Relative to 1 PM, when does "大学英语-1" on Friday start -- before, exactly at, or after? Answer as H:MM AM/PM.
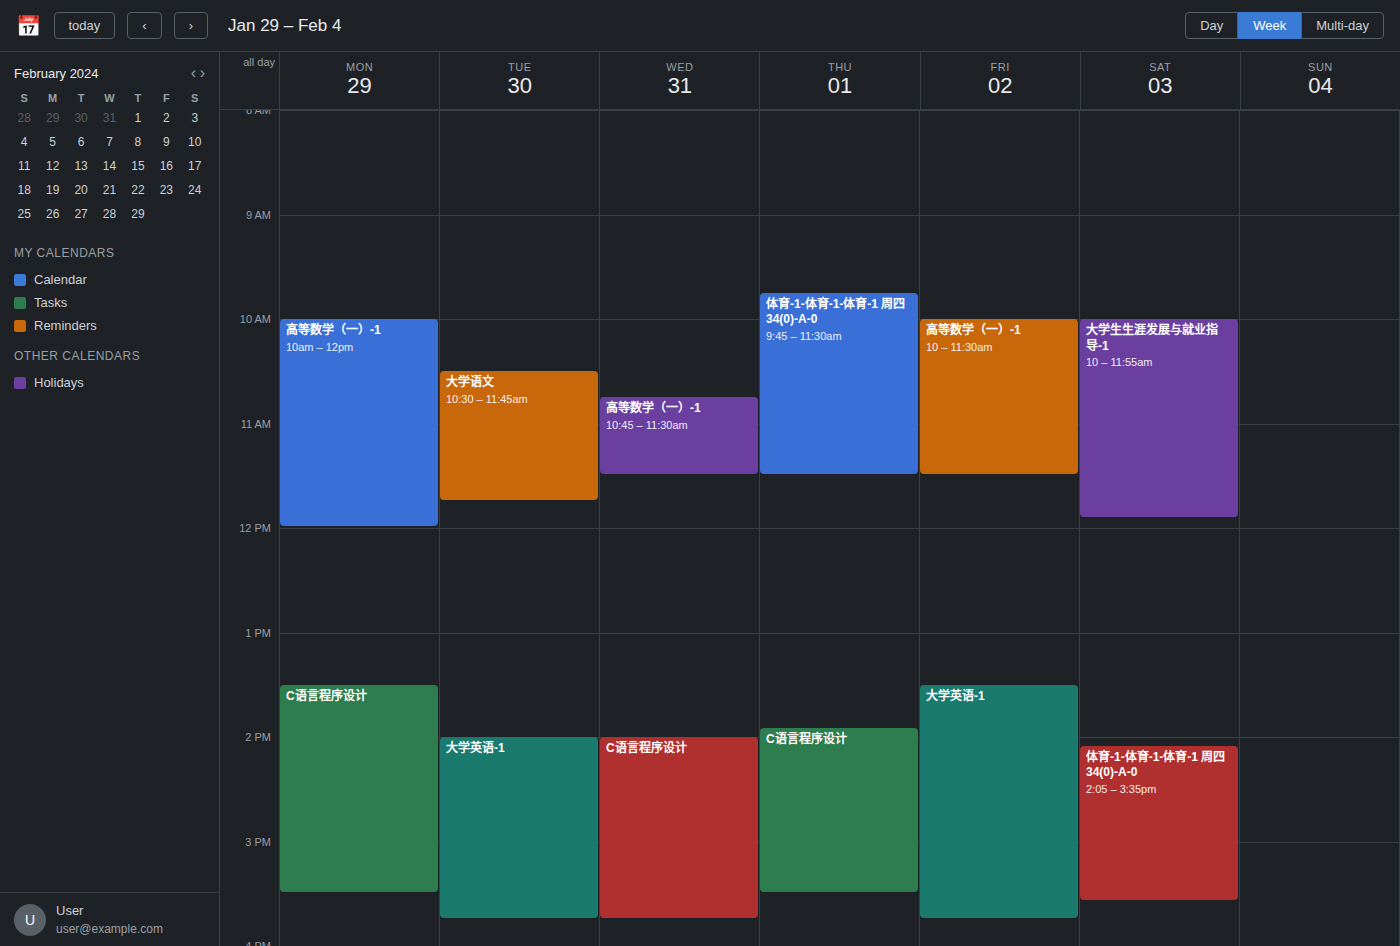
1:30 PM -- after 1 PM, 30 minutes below the 1 PM line.